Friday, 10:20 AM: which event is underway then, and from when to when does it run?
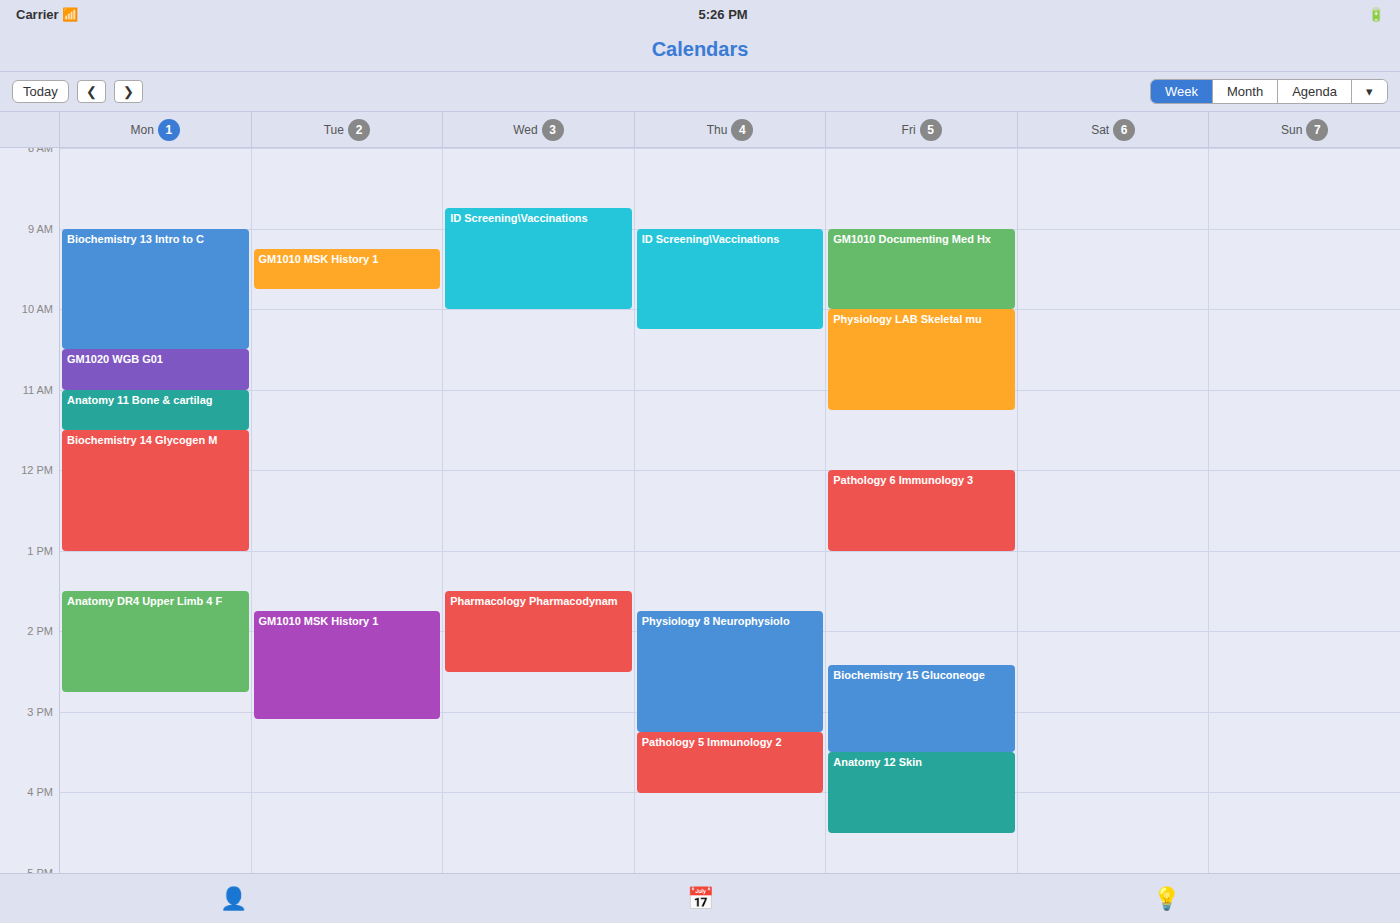
"Physiology LAB Skeletal mu", 10:00 AM to 11:15 AM